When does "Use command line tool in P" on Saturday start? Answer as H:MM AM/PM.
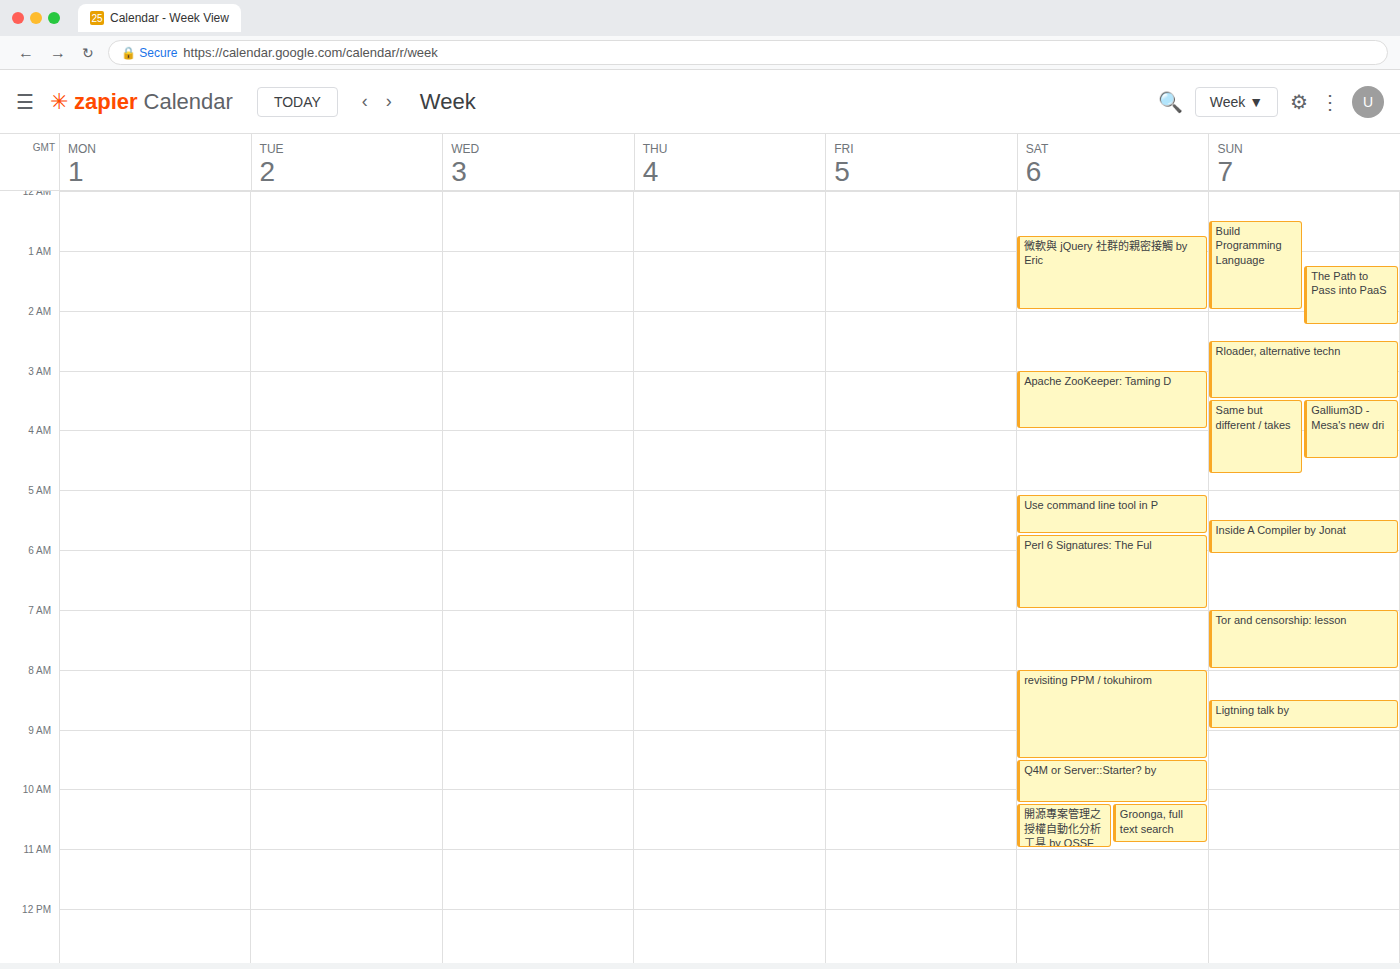
5:05 AM